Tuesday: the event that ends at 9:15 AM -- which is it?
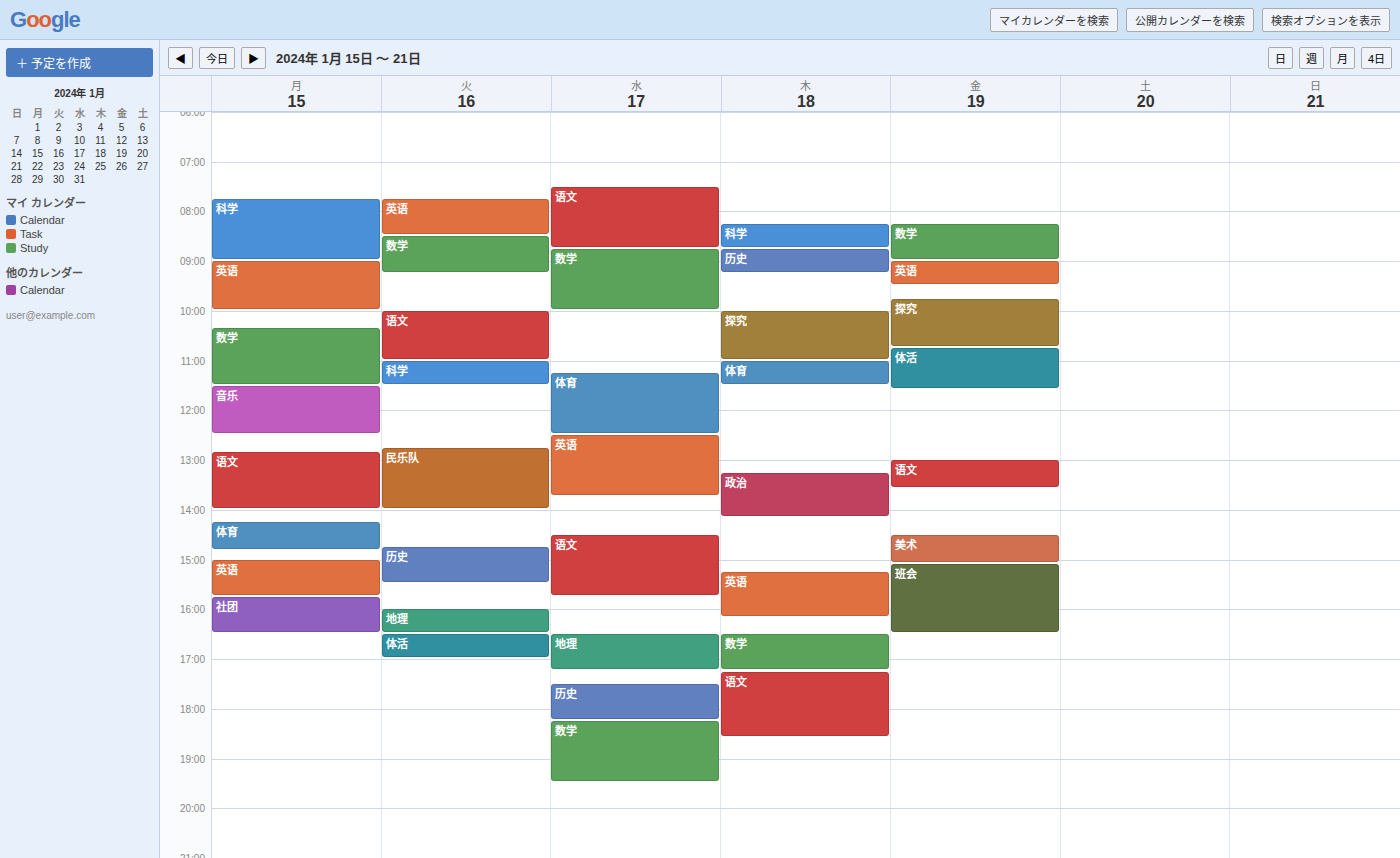
"数学"